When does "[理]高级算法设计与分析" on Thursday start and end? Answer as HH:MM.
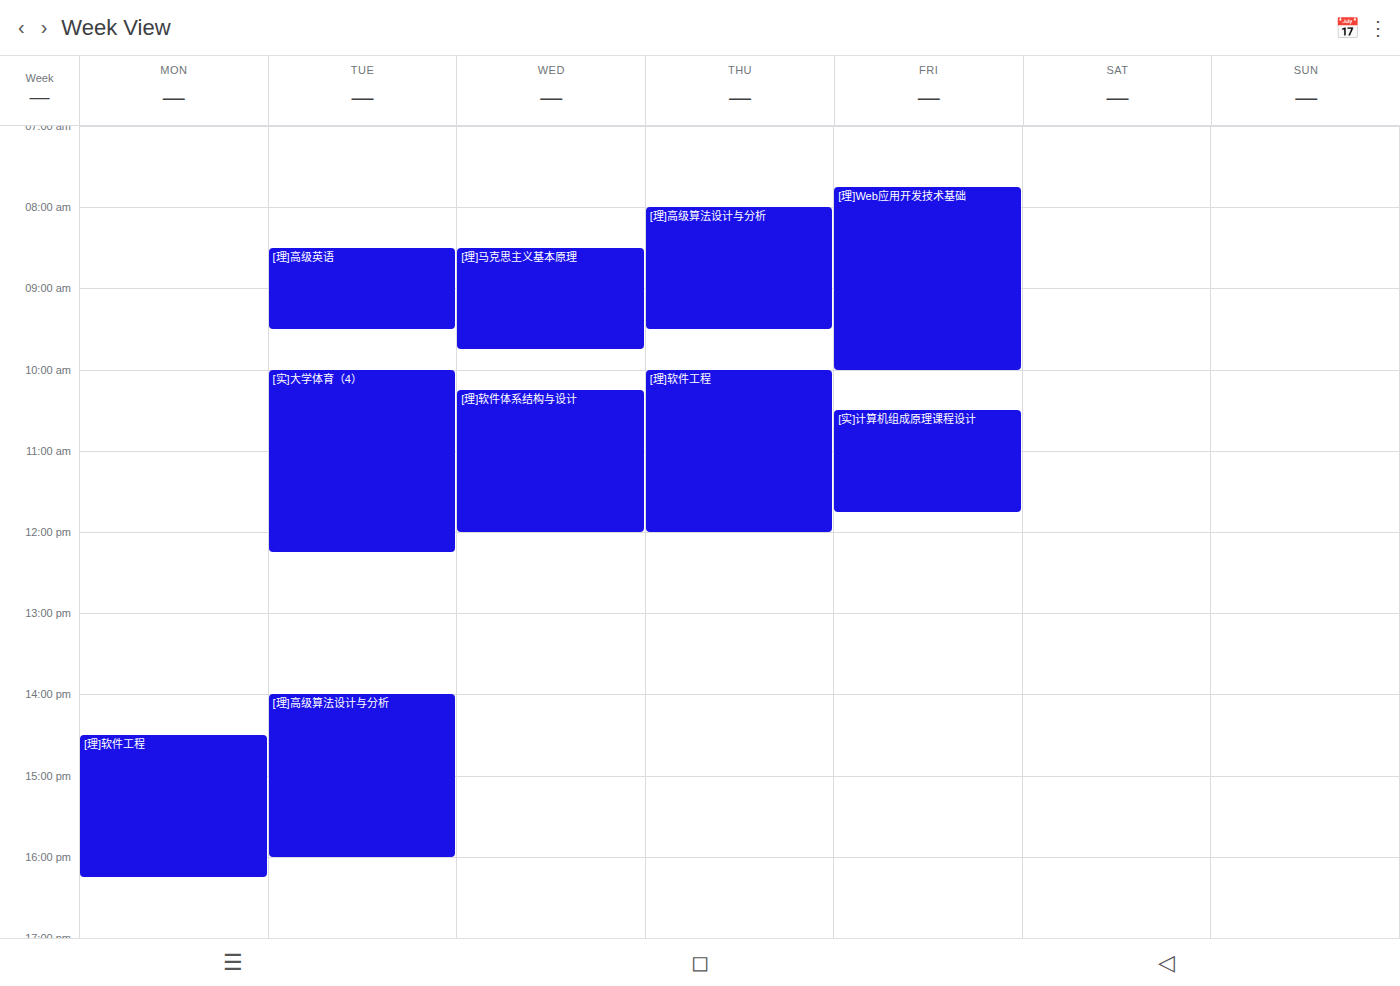
08:00 to 09:30